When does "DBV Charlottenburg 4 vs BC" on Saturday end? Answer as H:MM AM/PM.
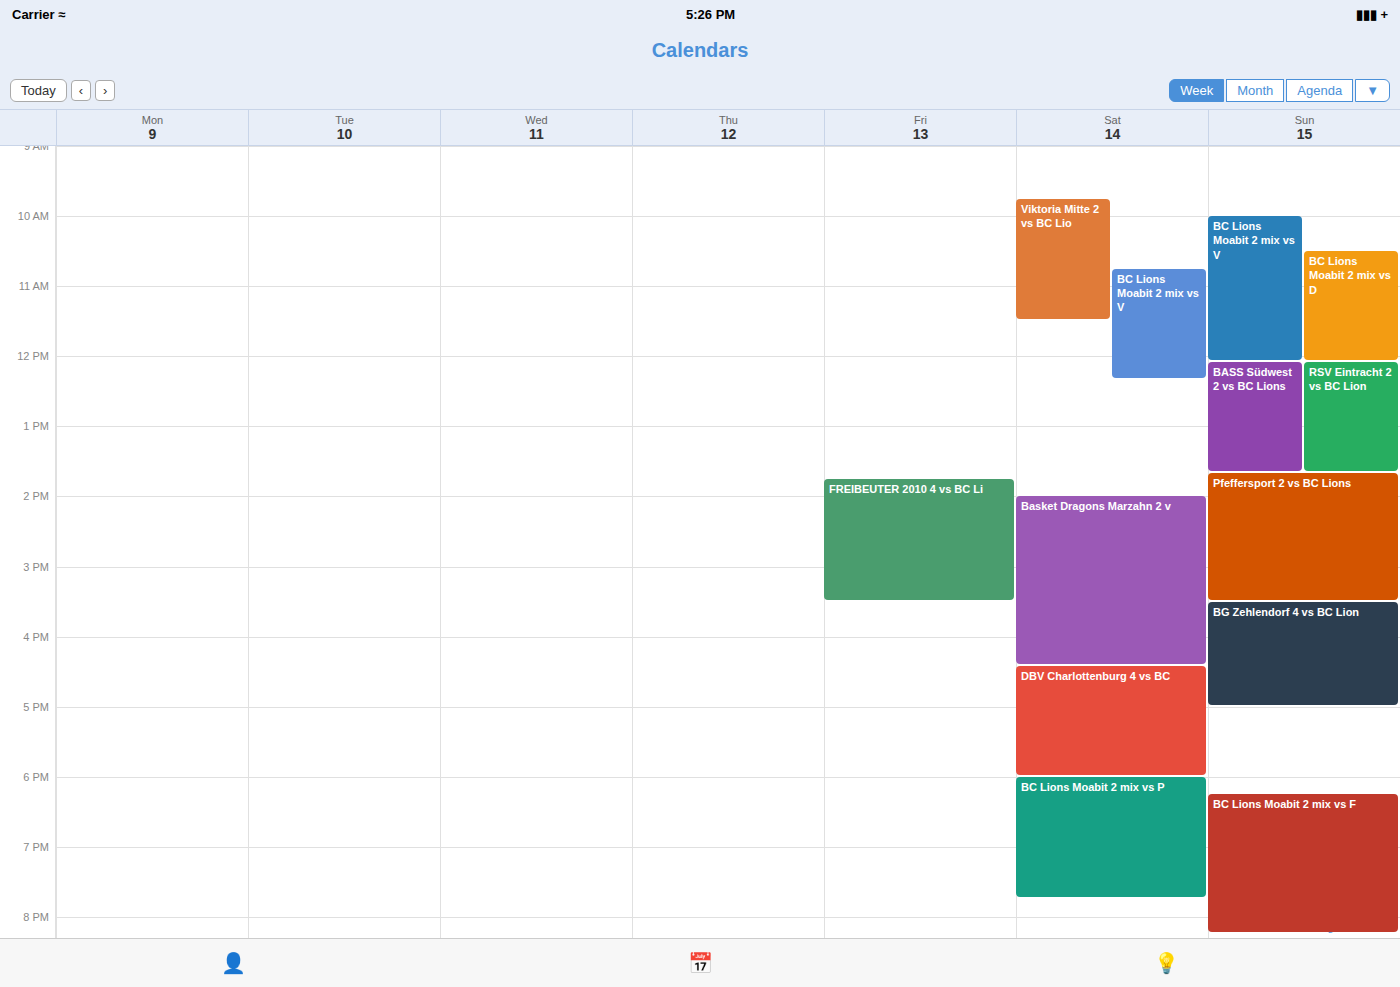
6:00 PM